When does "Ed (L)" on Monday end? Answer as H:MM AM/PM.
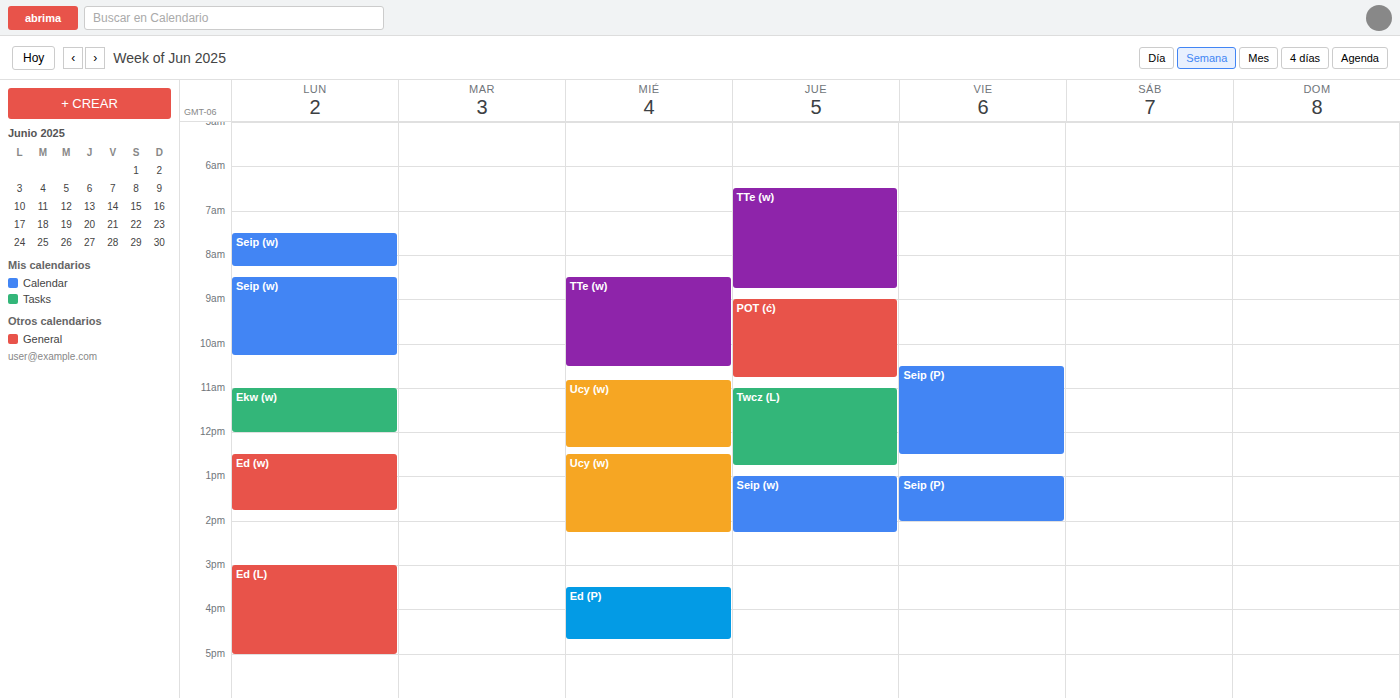
5:00 PM